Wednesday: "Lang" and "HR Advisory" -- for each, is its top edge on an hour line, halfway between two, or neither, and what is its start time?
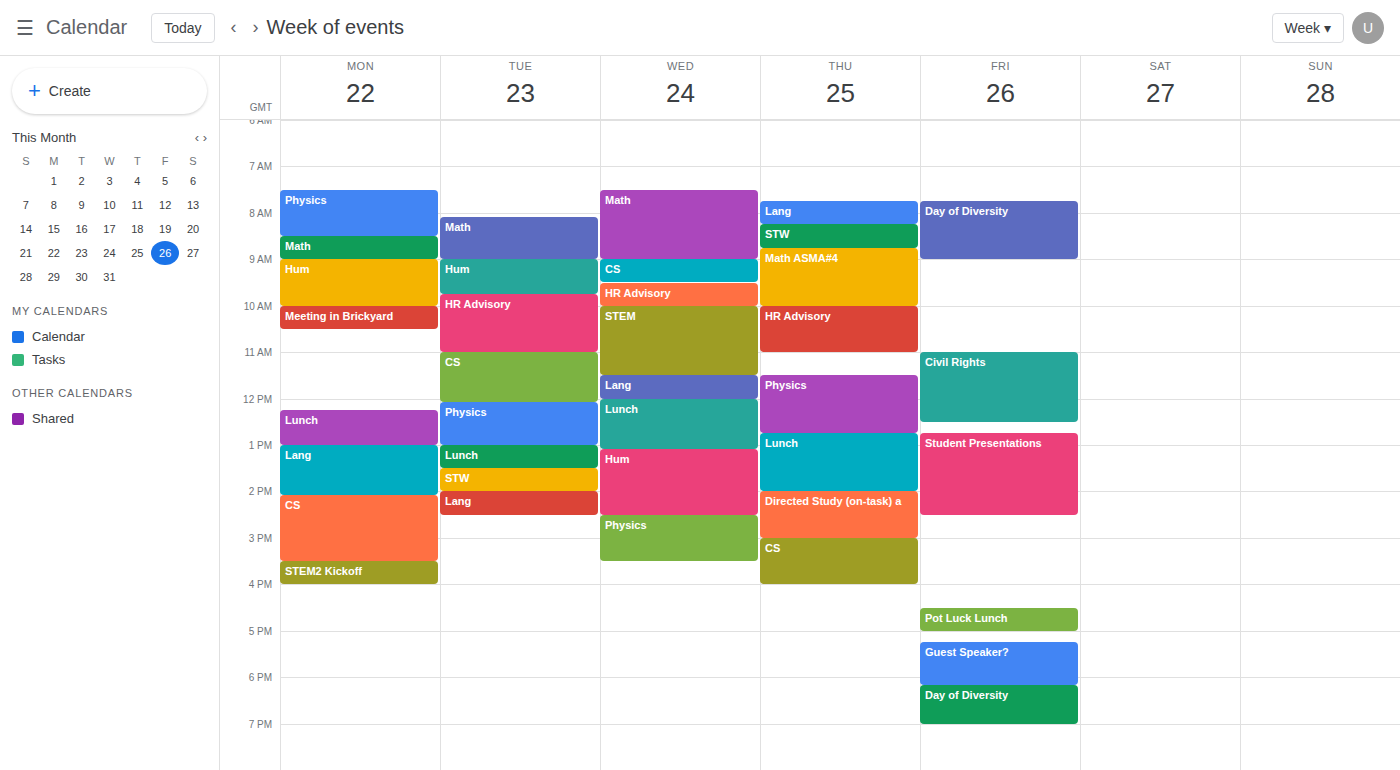
"Lang": 11:30 AM, halfway between the 11 AM and 12 PM lines. "HR Advisory": 9:30 AM, halfway between the 9 AM and 10 AM lines.